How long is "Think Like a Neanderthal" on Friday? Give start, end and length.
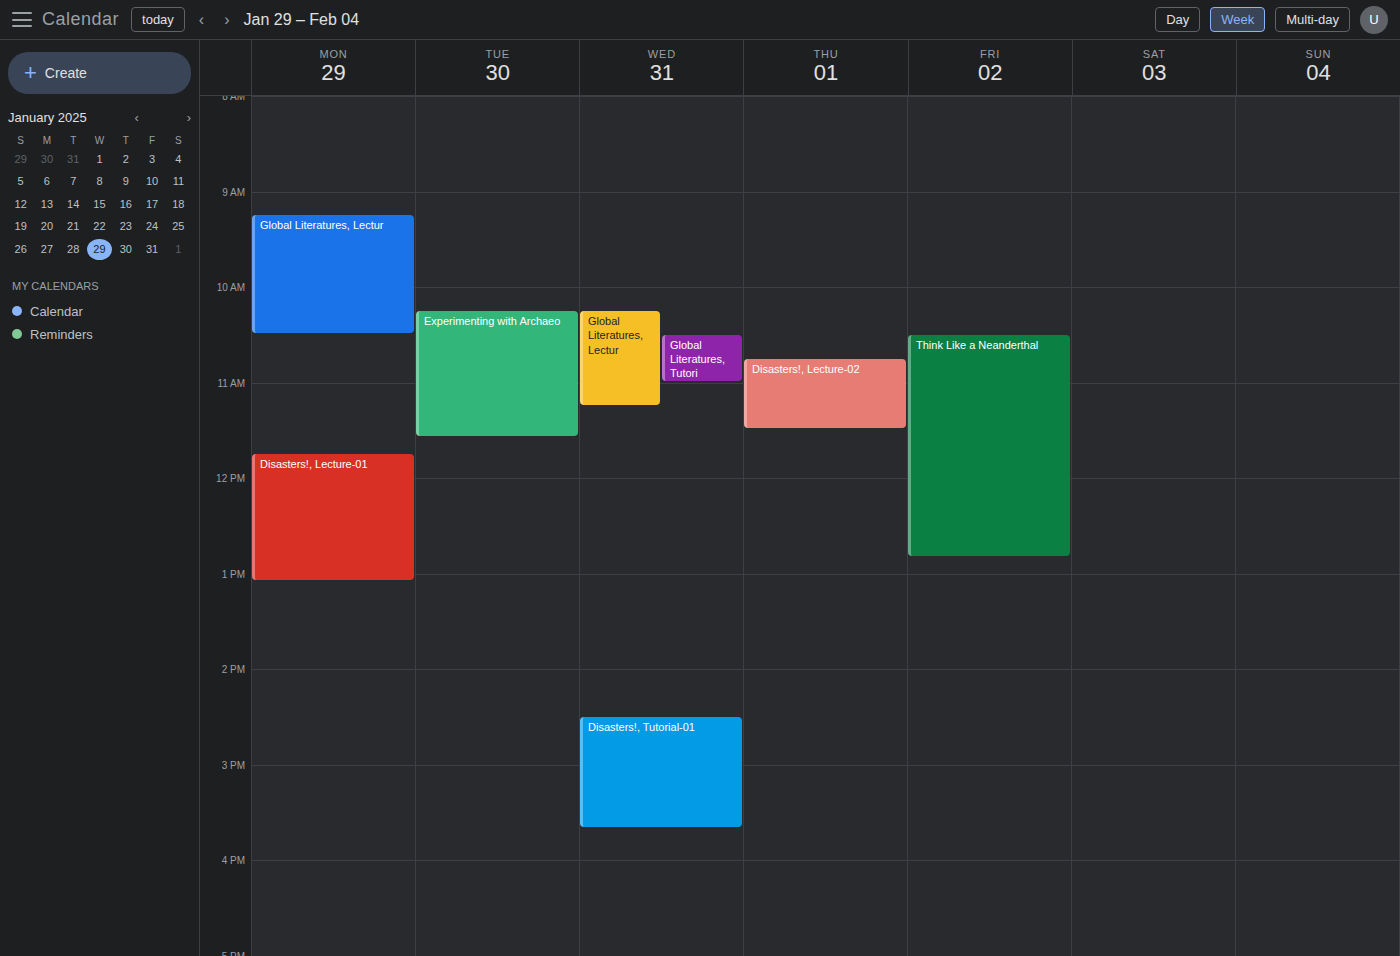
10:30 to 12:50, 2 hours 20 minutes